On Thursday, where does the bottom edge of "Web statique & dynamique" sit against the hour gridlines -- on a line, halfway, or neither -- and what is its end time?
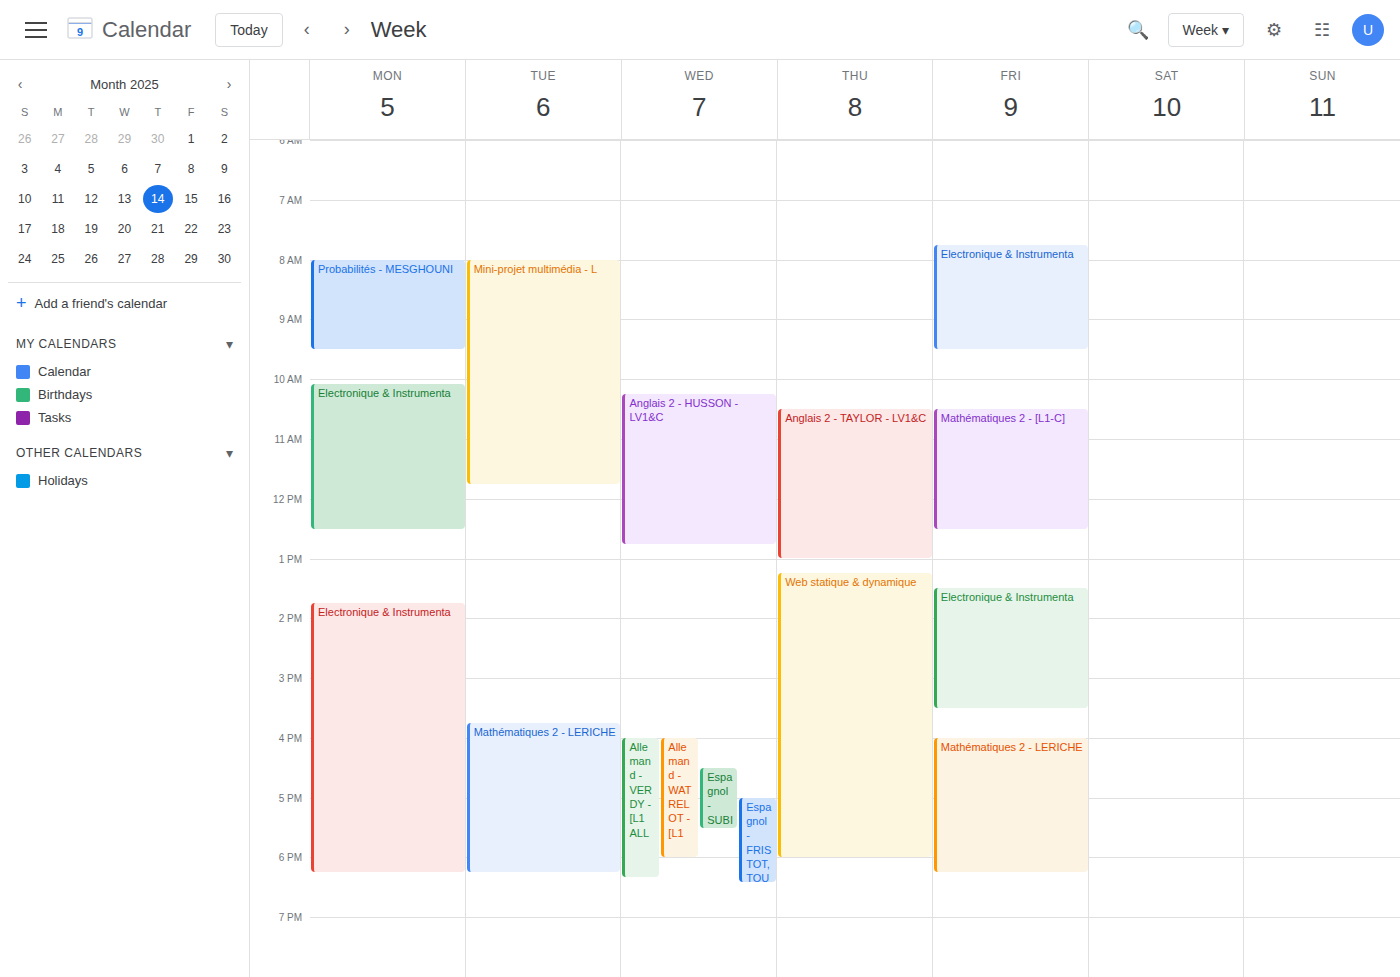
6:00 PM -- exactly on the 6 PM line.